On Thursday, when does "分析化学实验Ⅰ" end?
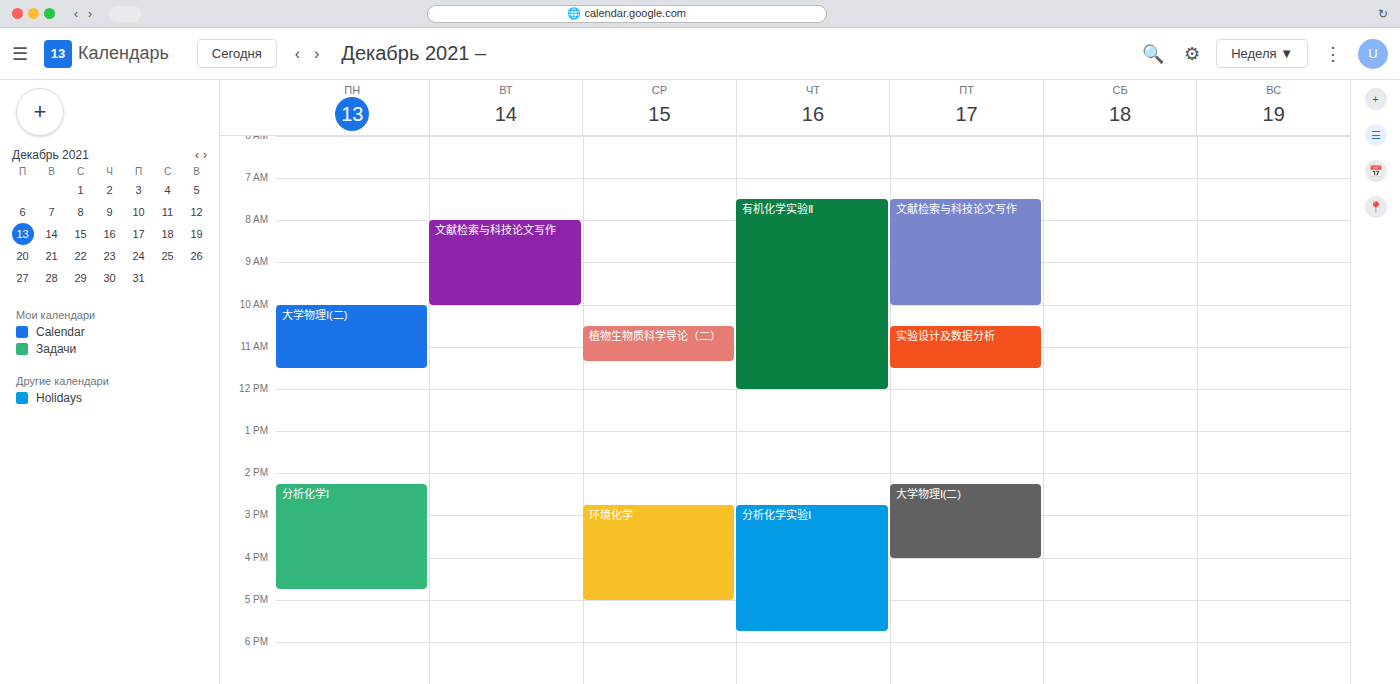
5:45 PM